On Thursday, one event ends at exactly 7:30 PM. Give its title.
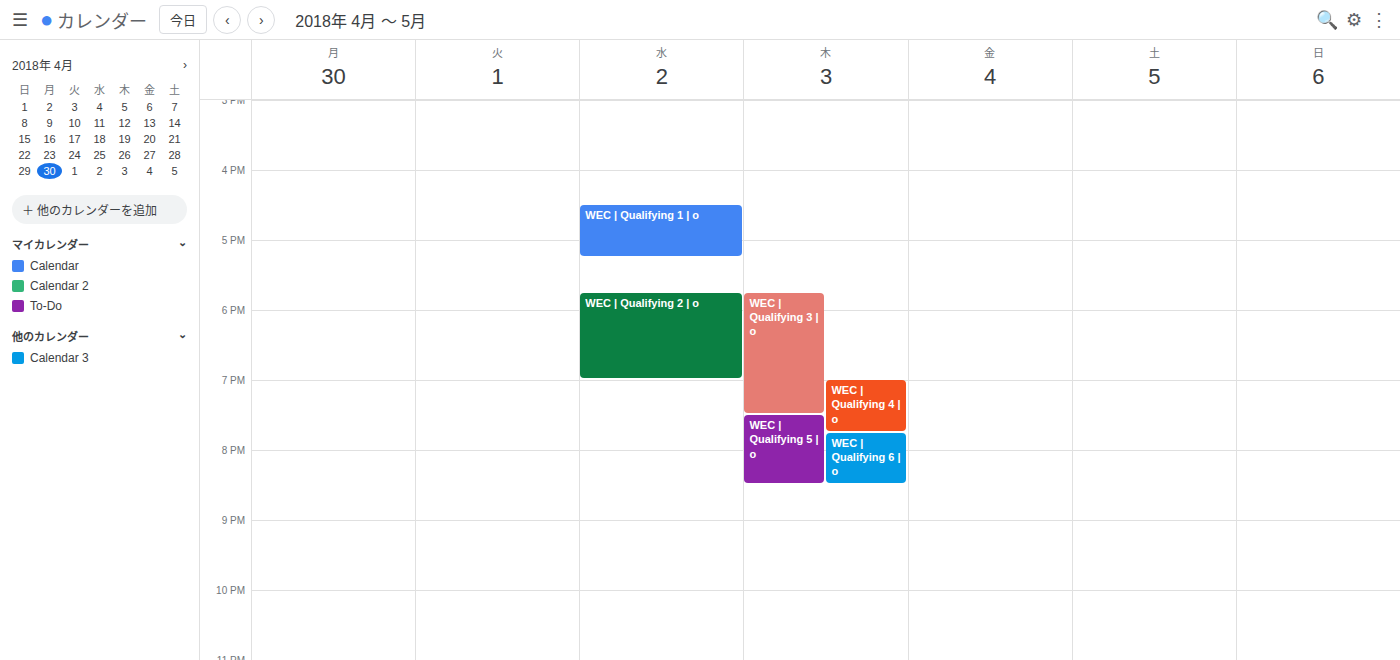
"WEC | Qualifying 3 | o"